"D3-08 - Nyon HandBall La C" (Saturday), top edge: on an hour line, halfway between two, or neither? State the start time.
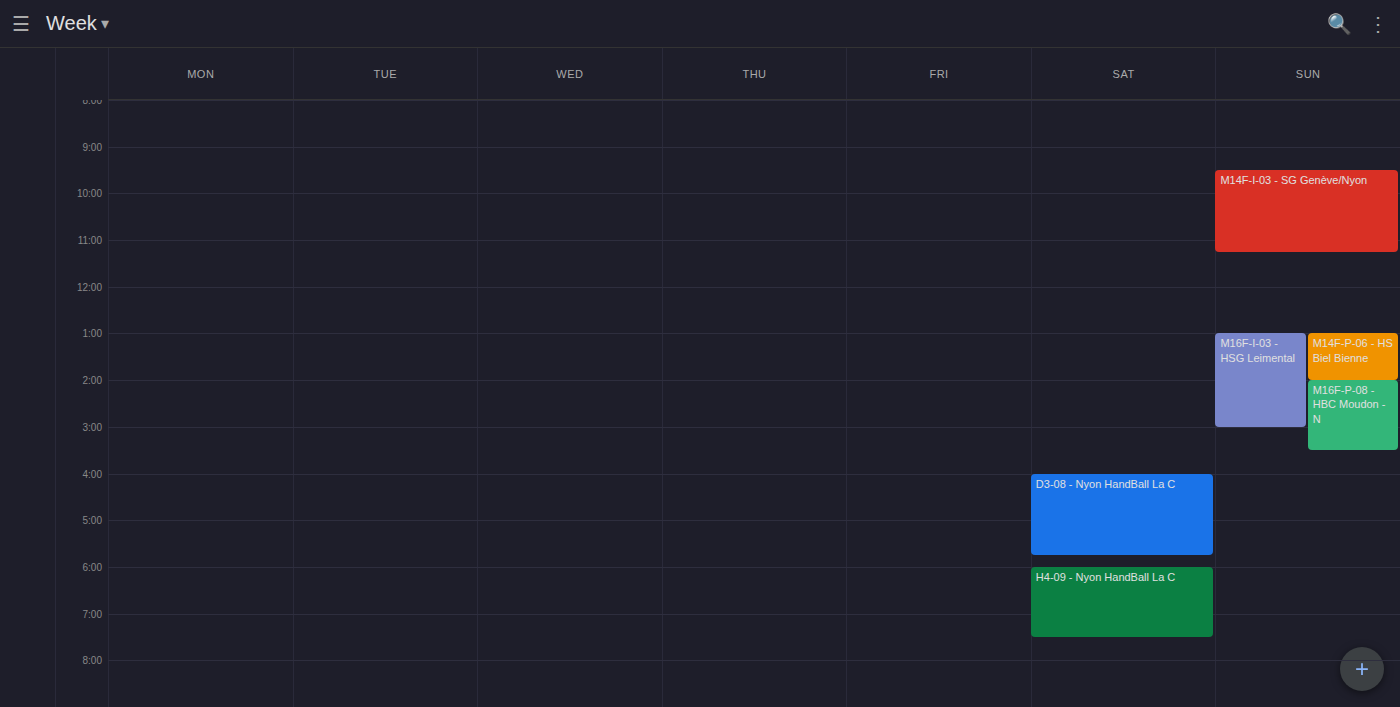
16:00 -- exactly on the 16:00 line.